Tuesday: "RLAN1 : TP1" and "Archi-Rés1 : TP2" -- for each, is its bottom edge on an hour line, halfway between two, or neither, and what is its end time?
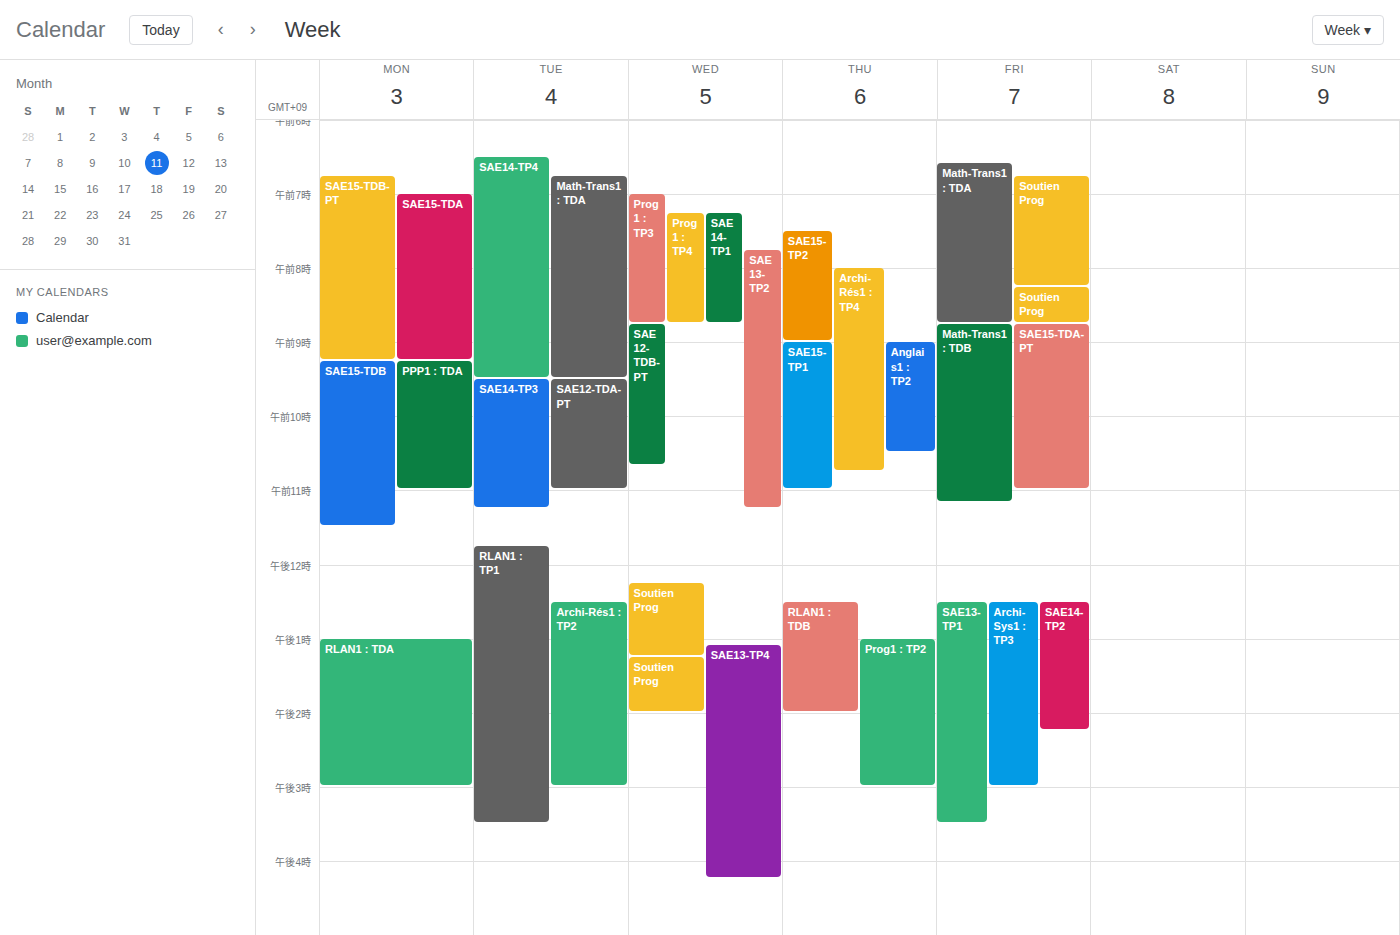
"RLAN1 : TP1": 3:30 PM, halfway between the 3 PM and 4 PM lines. "Archi-Rés1 : TP2": 3:00 PM, exactly on the 3 PM line.